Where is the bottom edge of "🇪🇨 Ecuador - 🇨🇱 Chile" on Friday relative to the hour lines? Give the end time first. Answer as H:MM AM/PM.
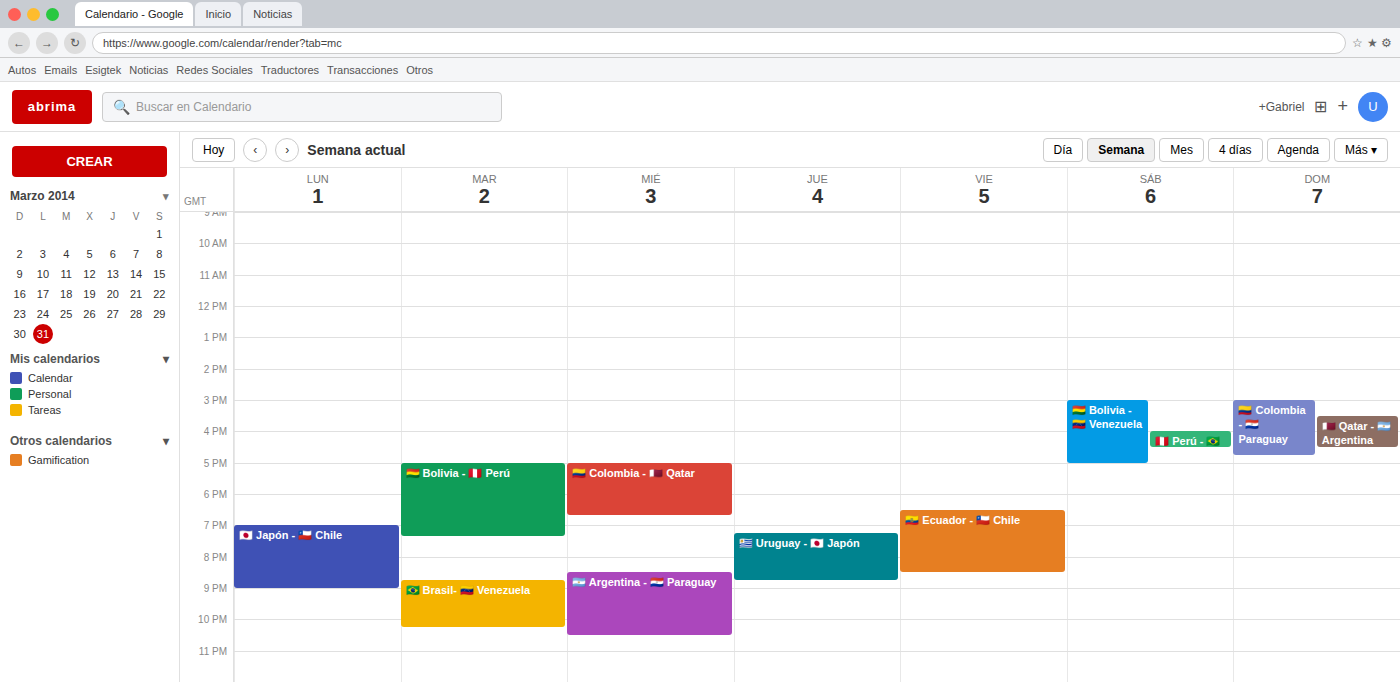
8:30 PM -- halfway between the 8 PM and 9 PM lines.